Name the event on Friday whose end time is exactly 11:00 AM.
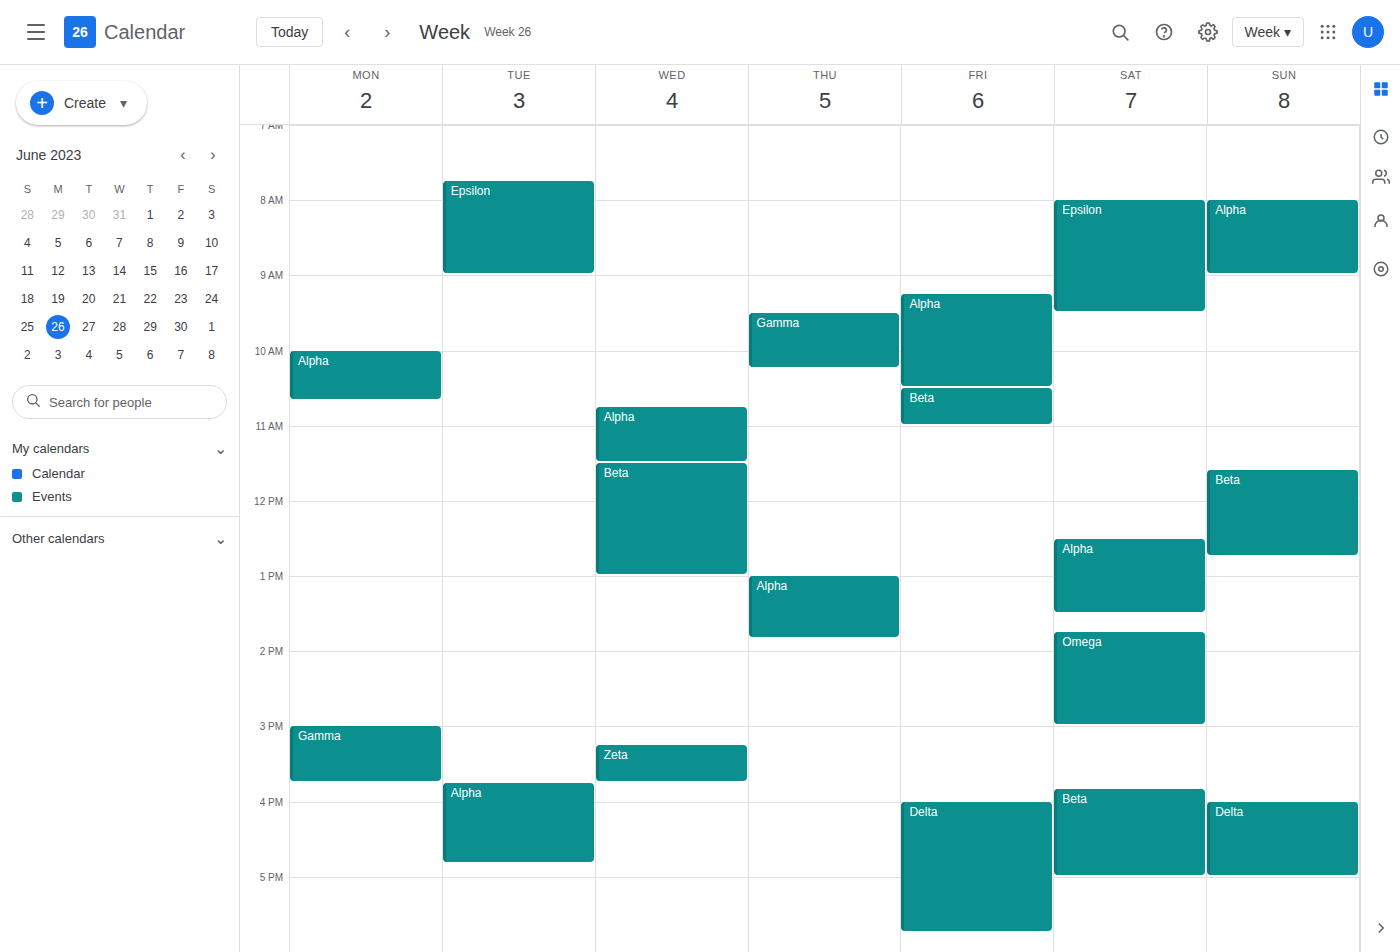
"Beta"